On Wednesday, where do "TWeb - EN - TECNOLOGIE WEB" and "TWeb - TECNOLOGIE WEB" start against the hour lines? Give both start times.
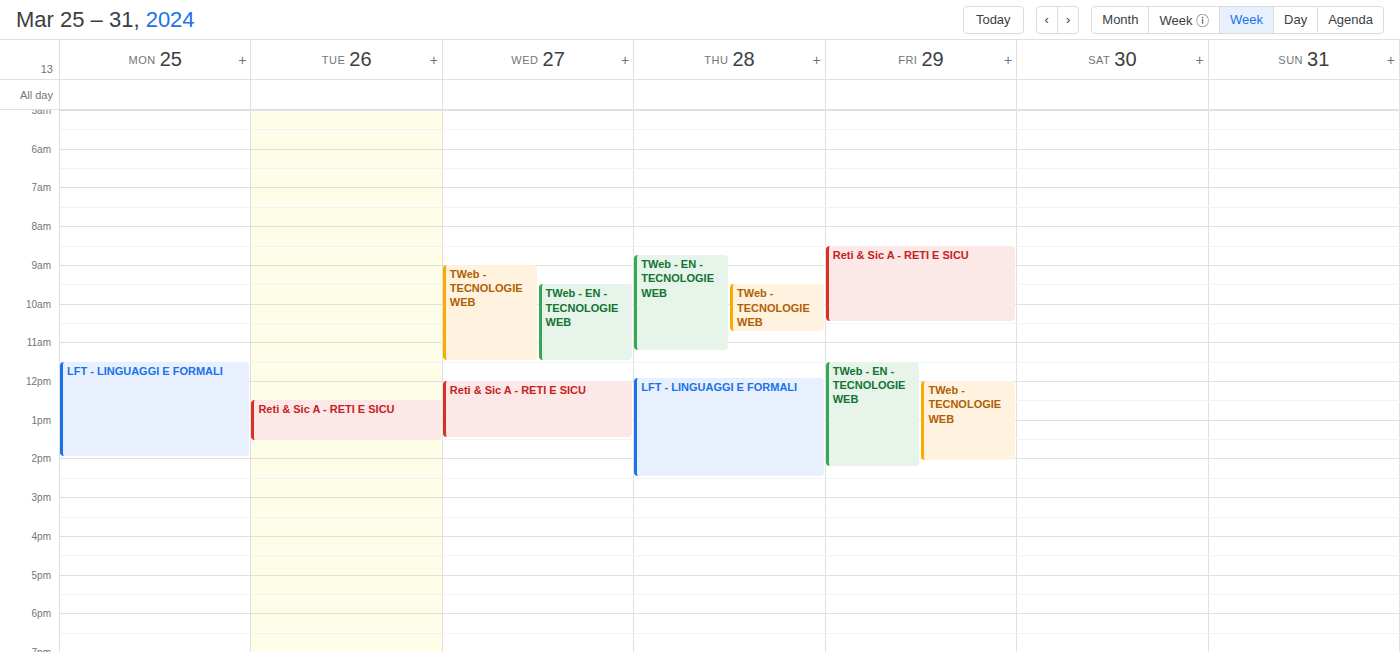
"TWeb - EN - TECNOLOGIE WEB": 09:30, halfway between the 09:00 and 10:00 lines. "TWeb - TECNOLOGIE WEB": 09:00, exactly on the 09:00 line.